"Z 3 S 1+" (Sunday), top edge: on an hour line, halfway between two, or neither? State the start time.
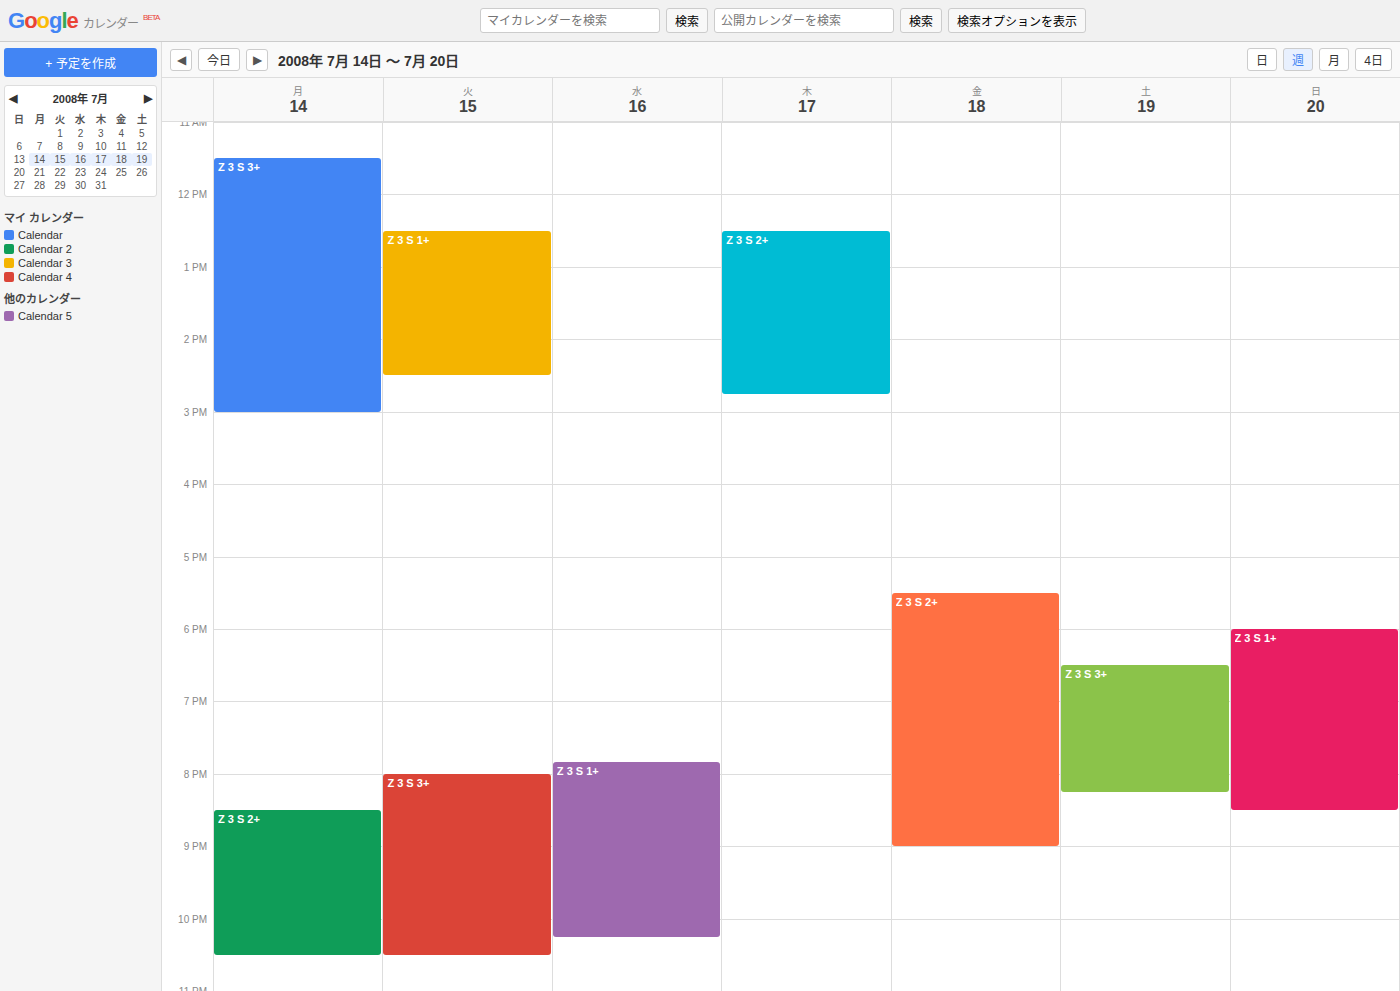
6:00 PM -- exactly on the 6 PM line.